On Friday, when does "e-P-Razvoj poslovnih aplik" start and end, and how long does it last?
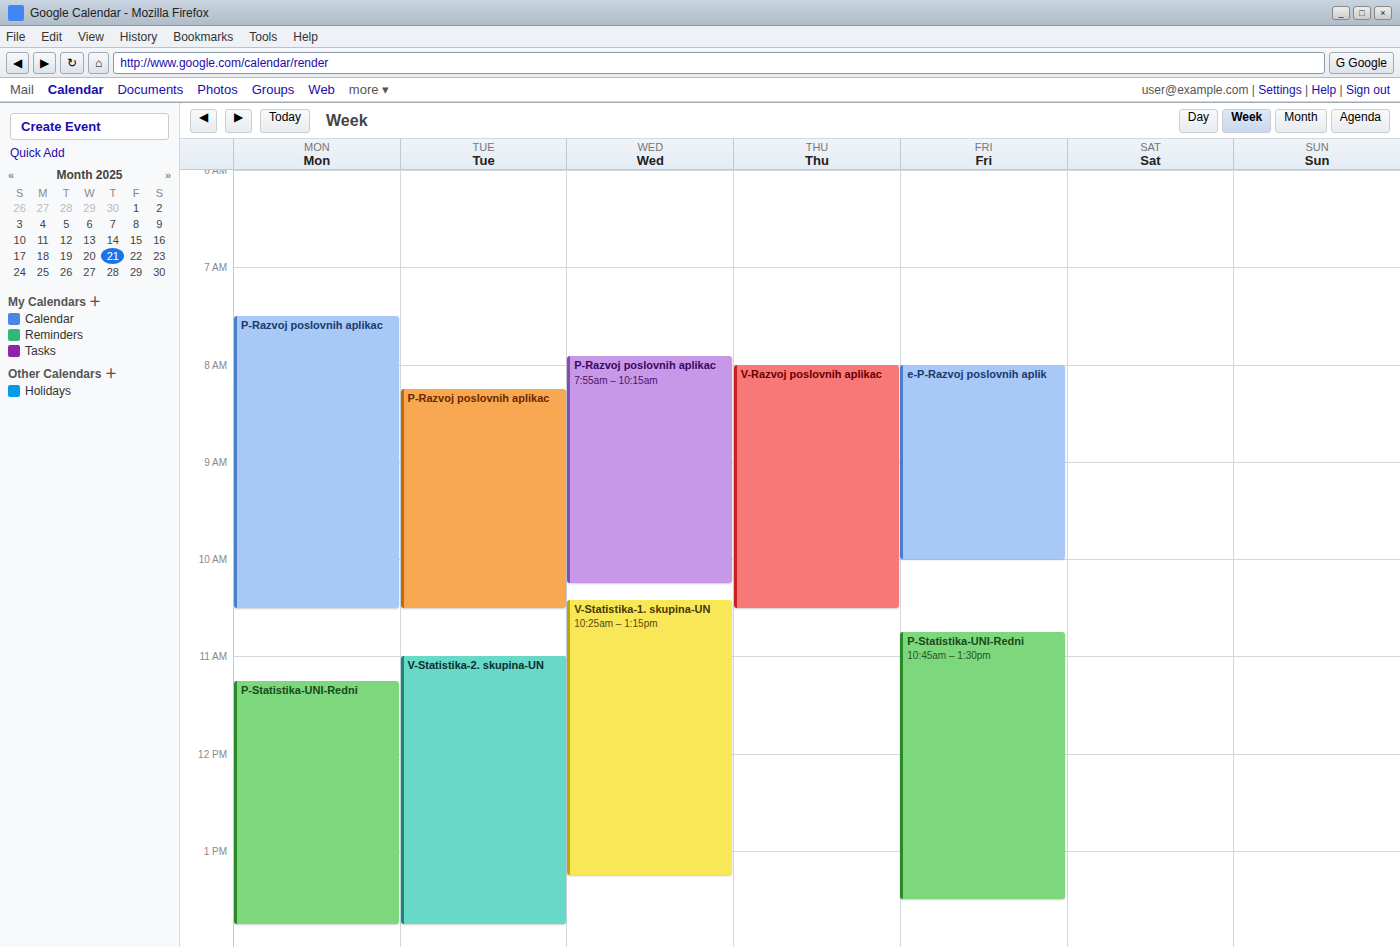
8:00 AM to 10:00 AM, 2 hours